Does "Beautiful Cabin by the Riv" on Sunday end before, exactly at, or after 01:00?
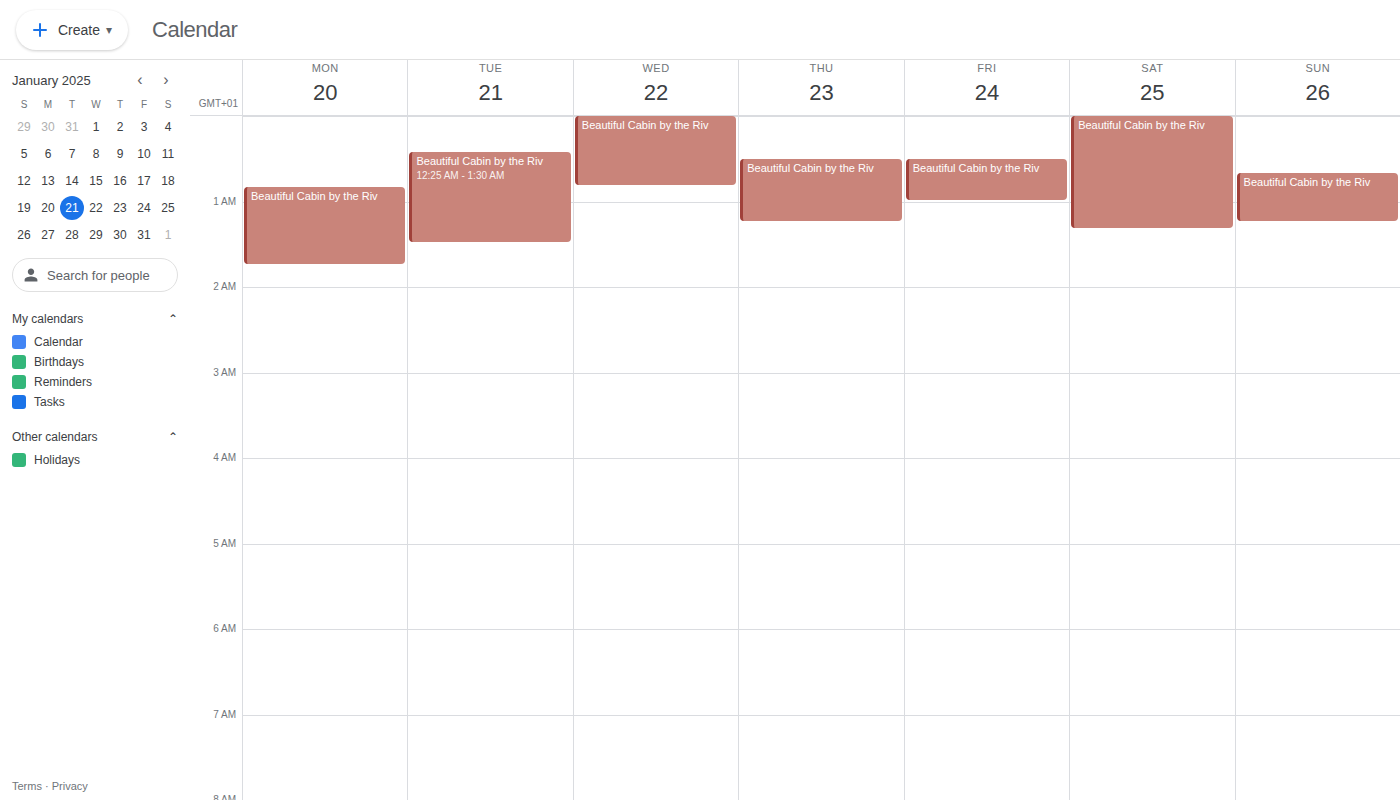
01:15 -- after 01:00, 15 minutes below the 01:00 line.